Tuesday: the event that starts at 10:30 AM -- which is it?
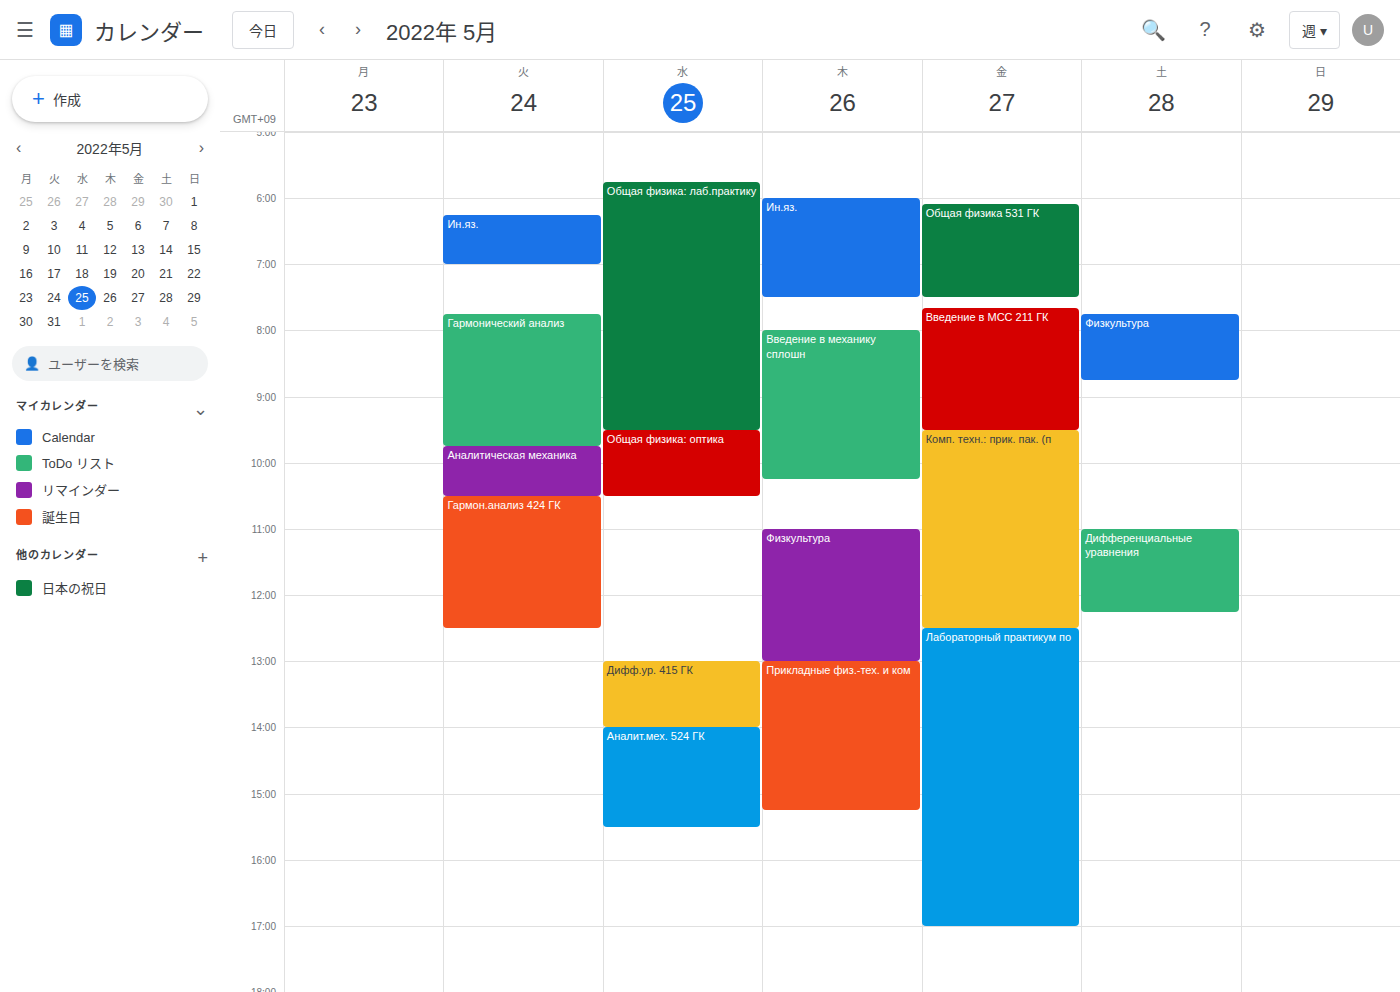
"Гармон.анализ 424 ГК"